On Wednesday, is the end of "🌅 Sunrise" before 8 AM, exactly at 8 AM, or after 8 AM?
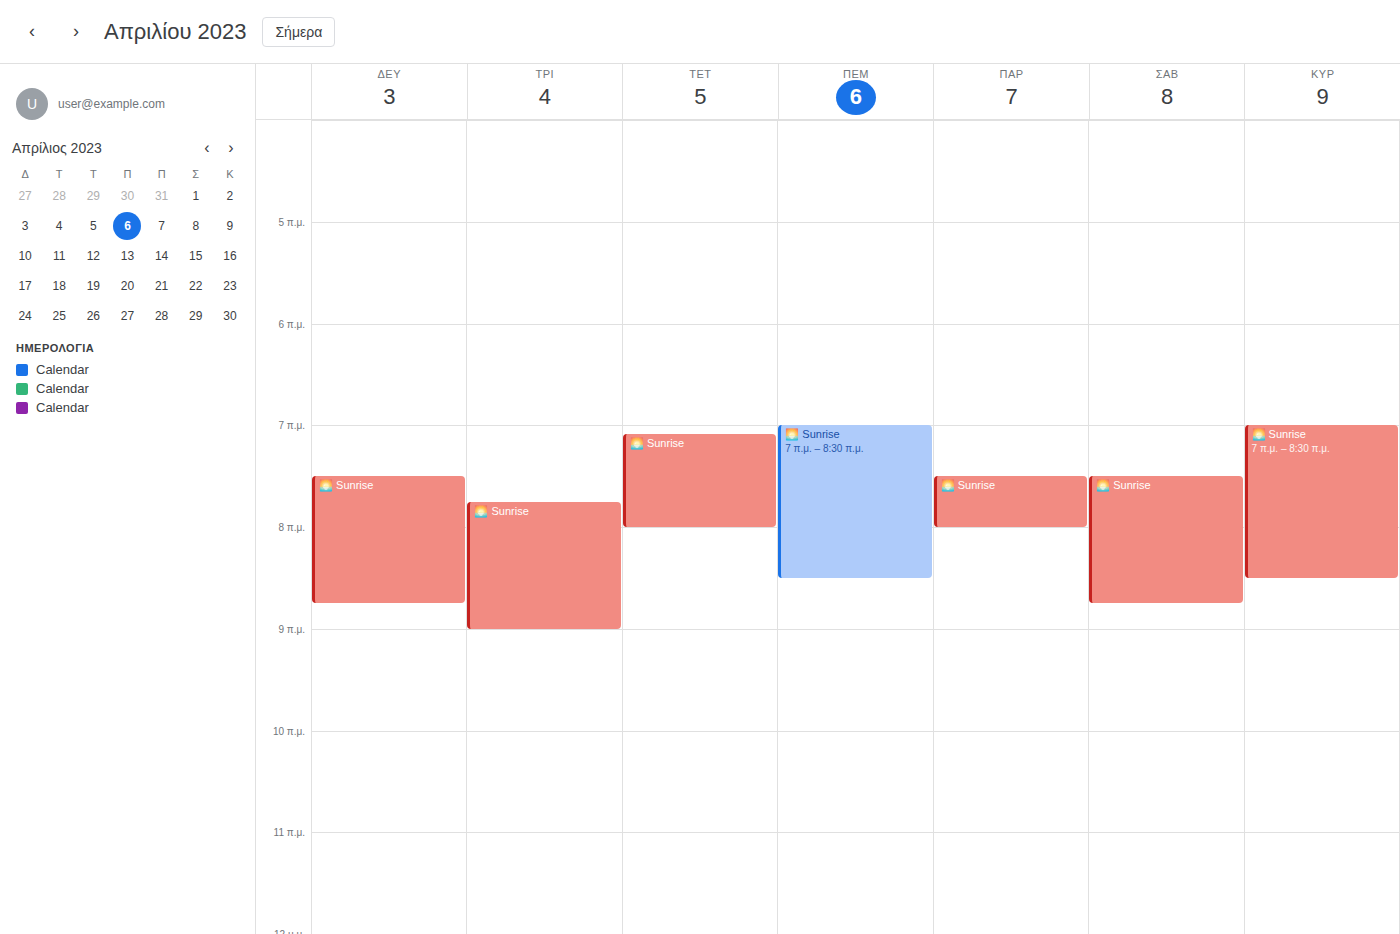
8:00 AM -- exactly at 8 AM, on the 8 AM line.